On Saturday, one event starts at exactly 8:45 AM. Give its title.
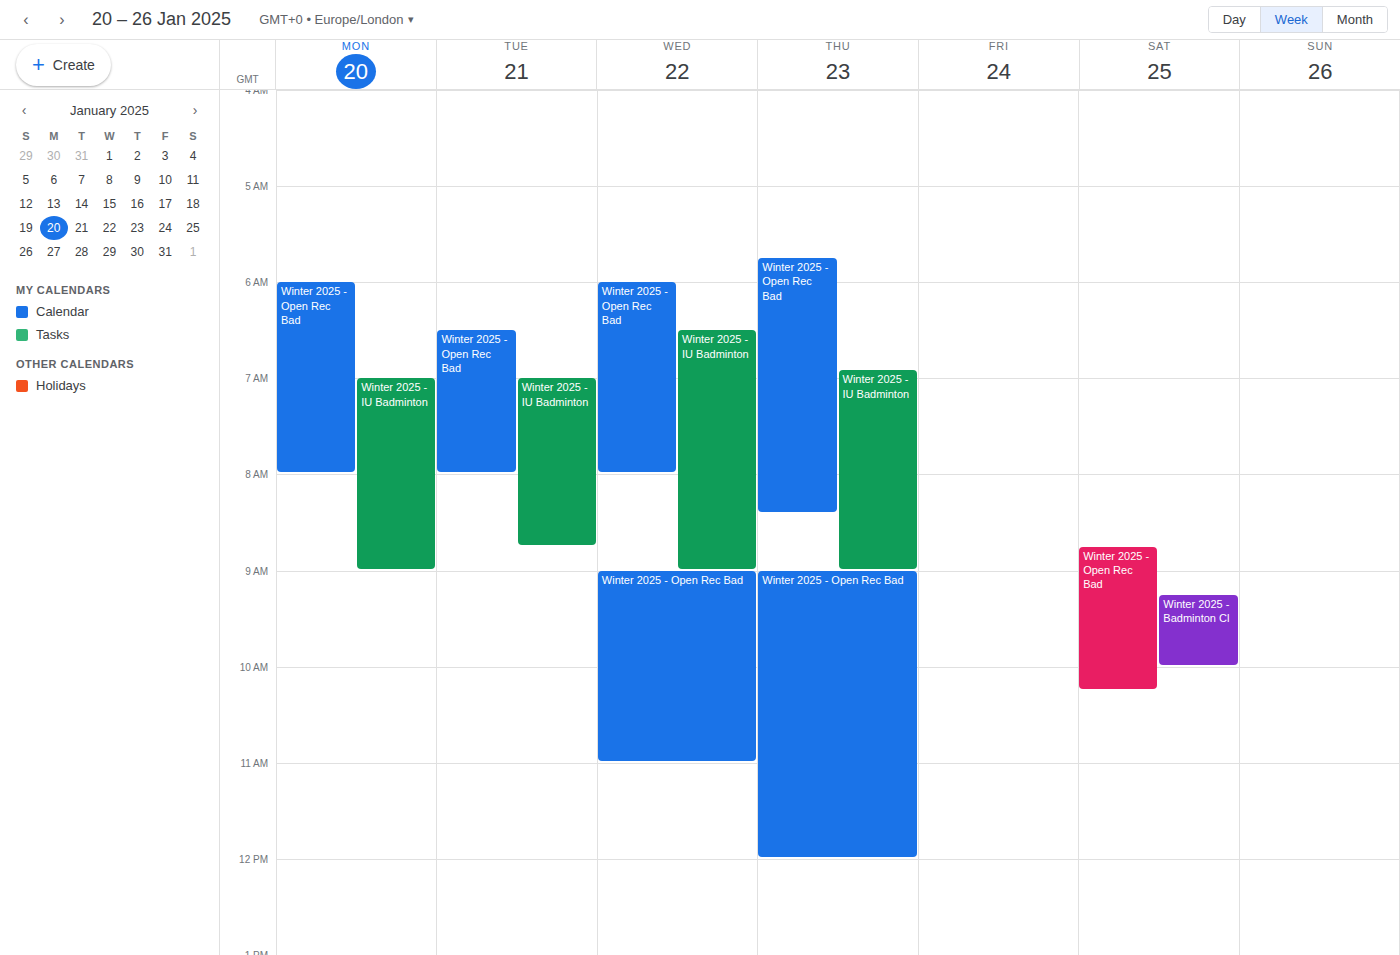
"Winter 2025 - Open Rec Bad"